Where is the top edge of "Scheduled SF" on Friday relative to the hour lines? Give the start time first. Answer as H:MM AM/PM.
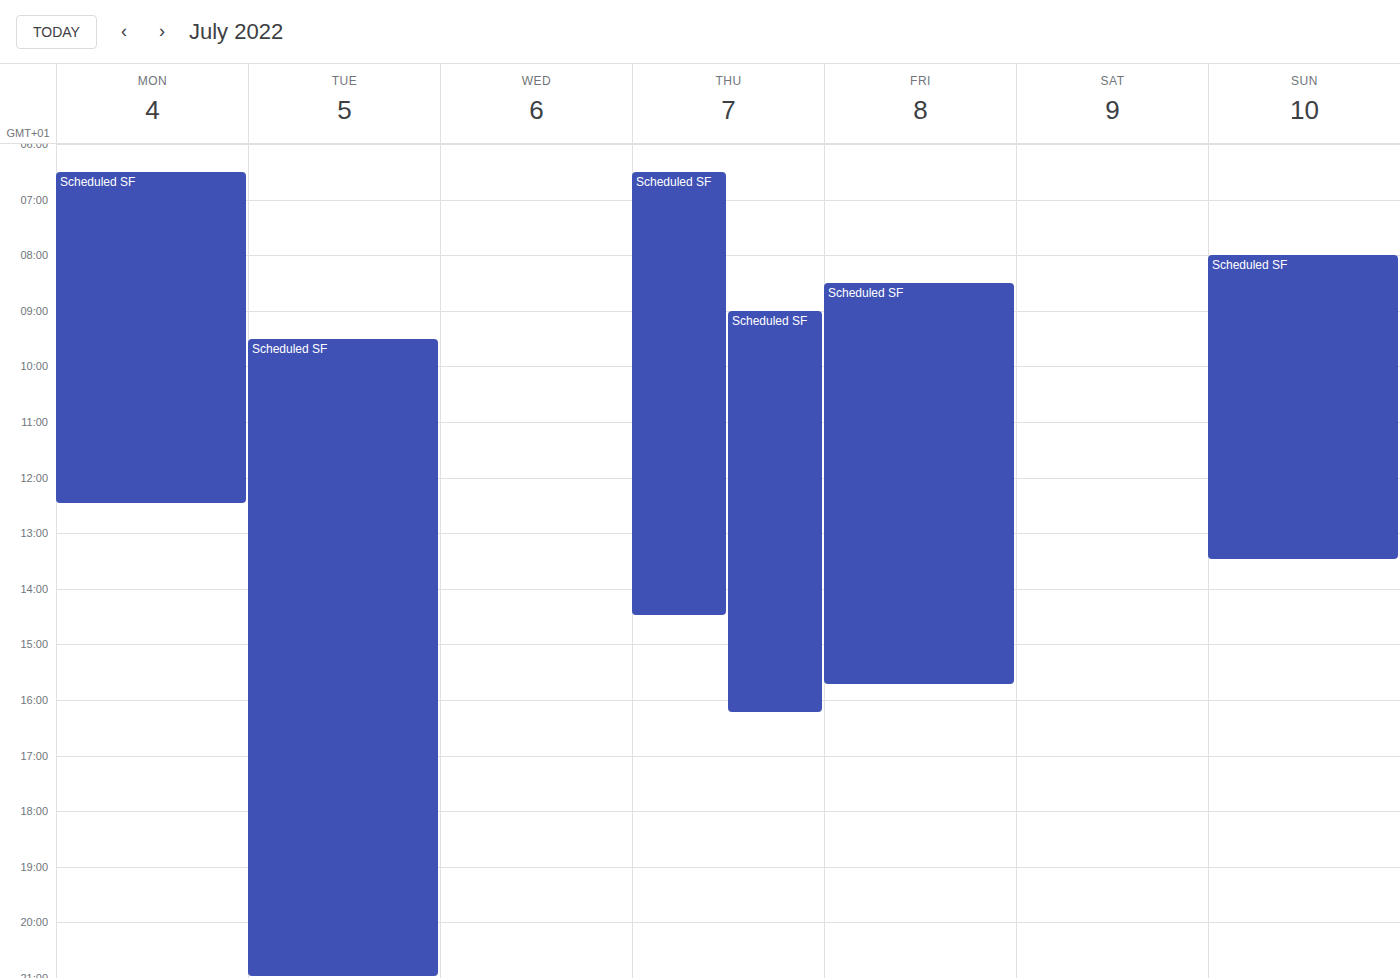
8:30 AM -- halfway between the 8 AM and 9 AM lines.